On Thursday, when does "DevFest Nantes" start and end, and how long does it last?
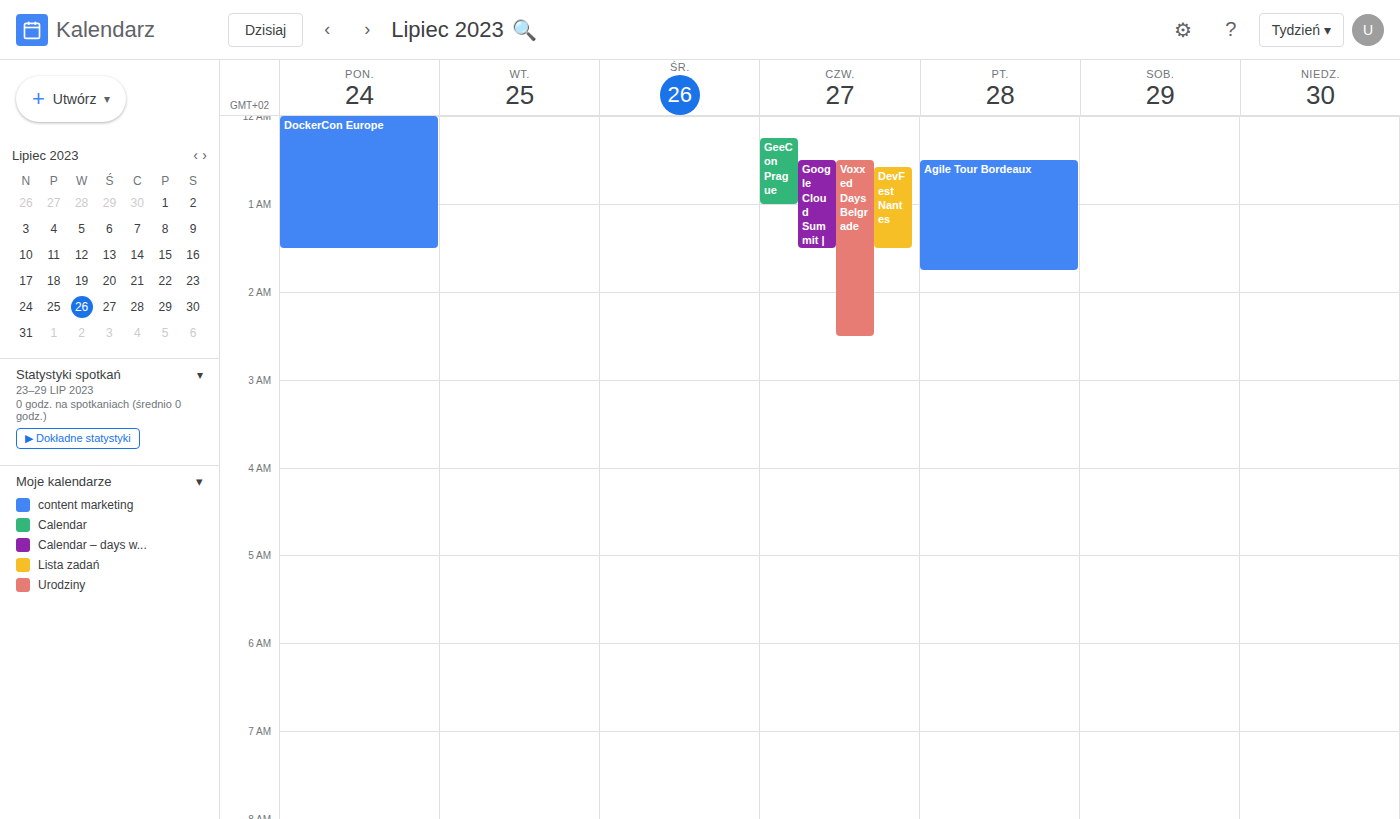
12:35 AM to 1:30 AM, 55 minutes